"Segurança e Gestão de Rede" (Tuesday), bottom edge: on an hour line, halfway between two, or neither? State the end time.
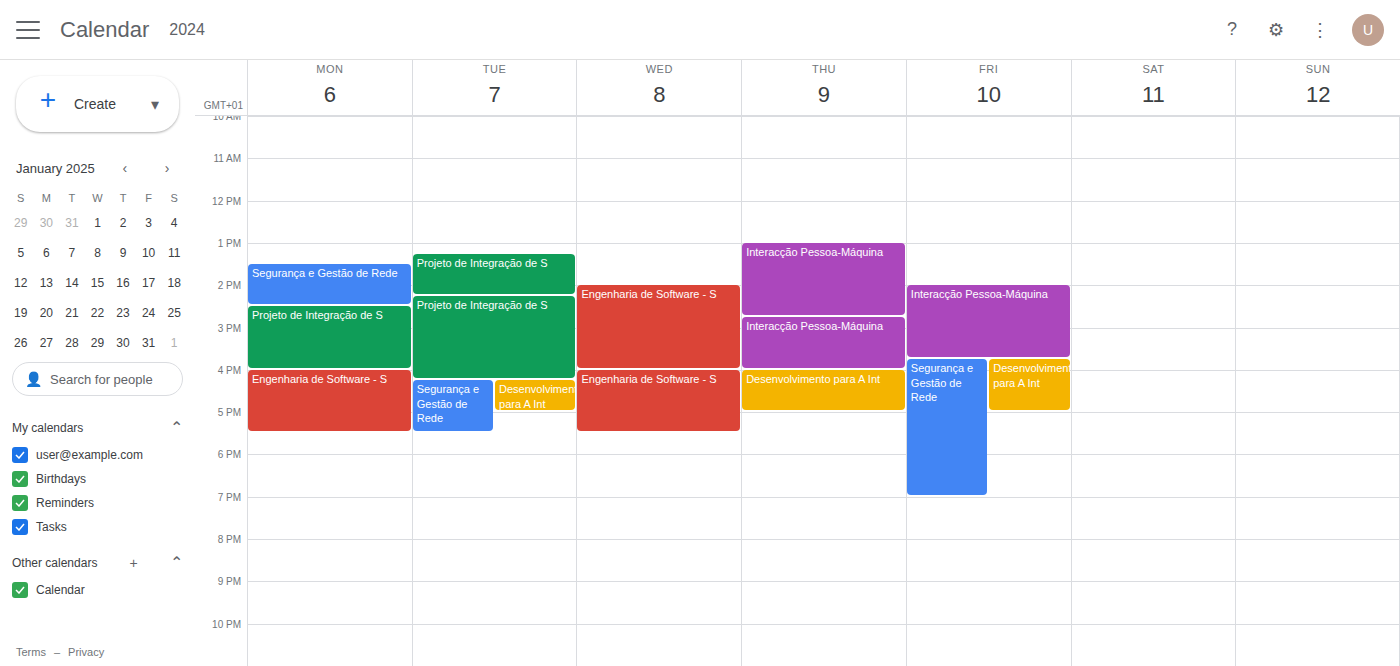
5:30 PM -- halfway between the 5 PM and 6 PM lines.